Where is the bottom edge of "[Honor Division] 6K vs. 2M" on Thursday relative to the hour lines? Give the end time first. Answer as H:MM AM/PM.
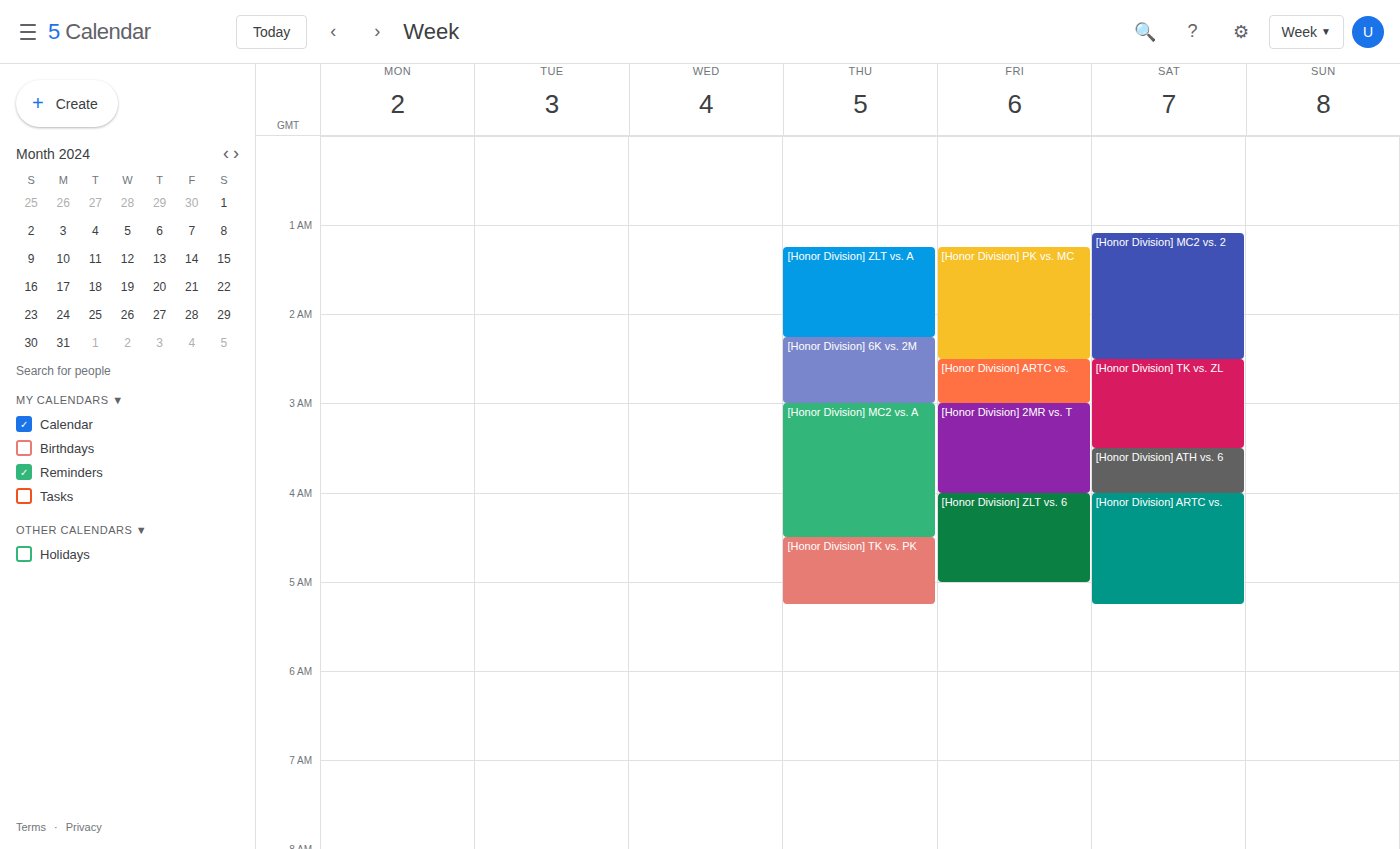
3:00 AM -- exactly on the 3 AM line.